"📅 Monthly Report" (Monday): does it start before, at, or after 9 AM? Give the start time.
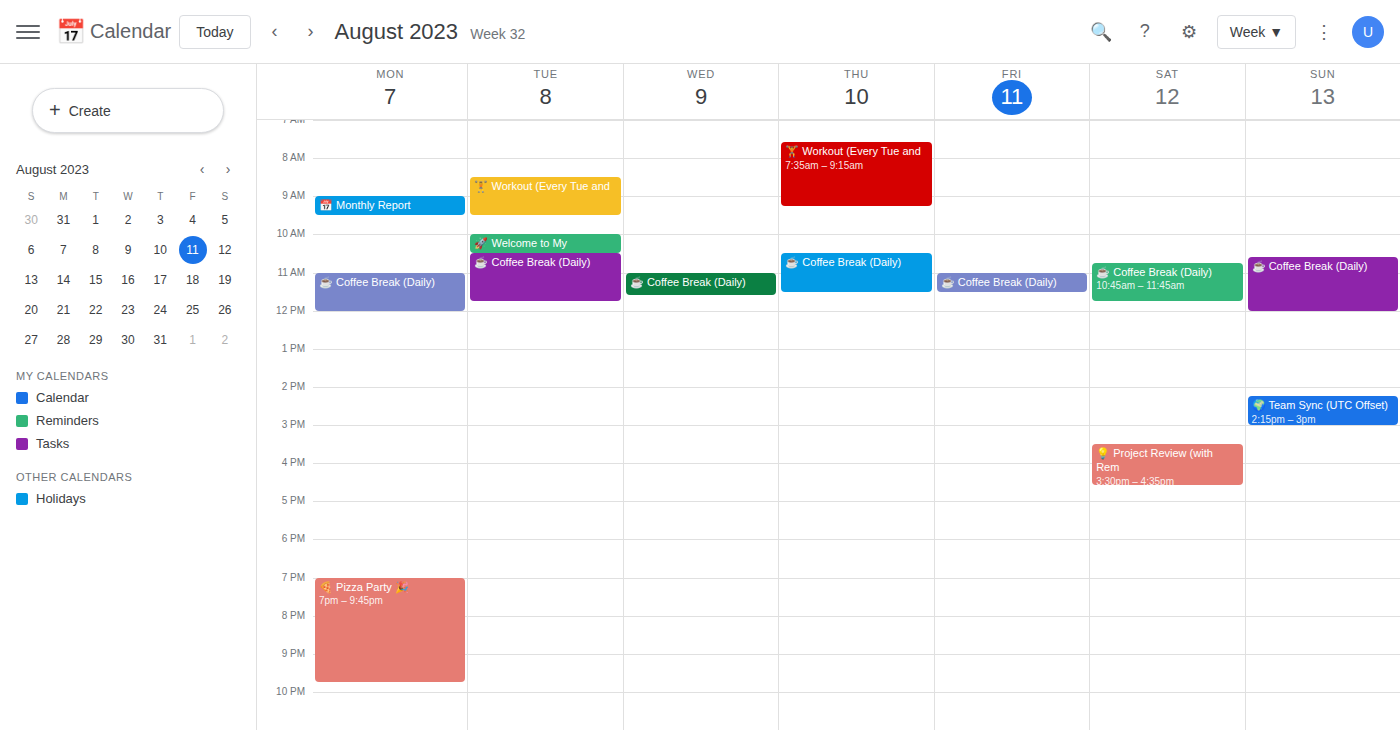
9:00 AM -- exactly at 9 AM, on the 9 AM line.